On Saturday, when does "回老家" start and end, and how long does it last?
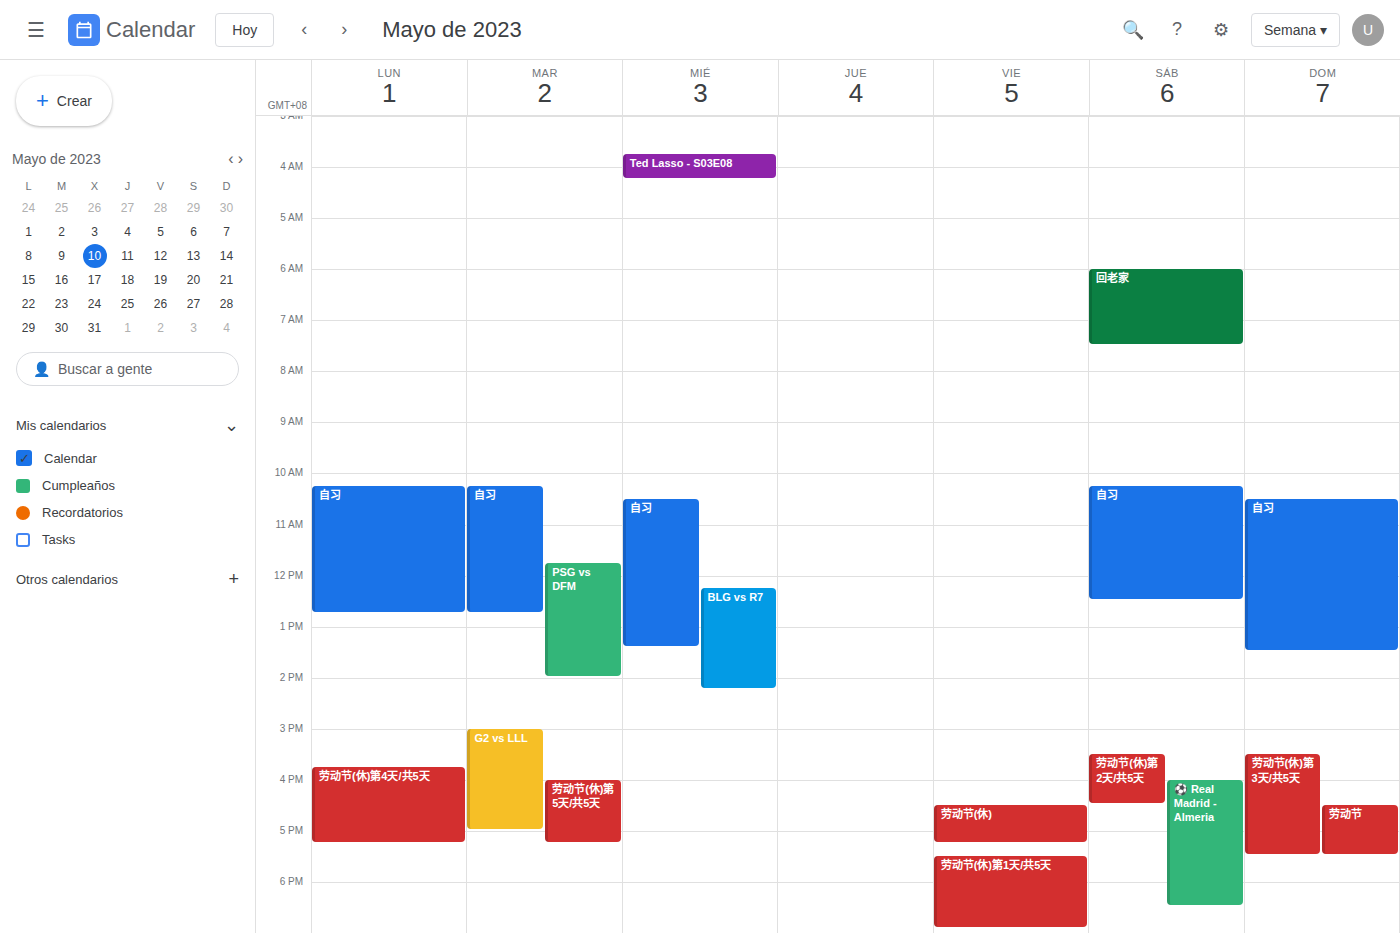
6:00 AM to 7:30 AM, 1 hour 30 minutes